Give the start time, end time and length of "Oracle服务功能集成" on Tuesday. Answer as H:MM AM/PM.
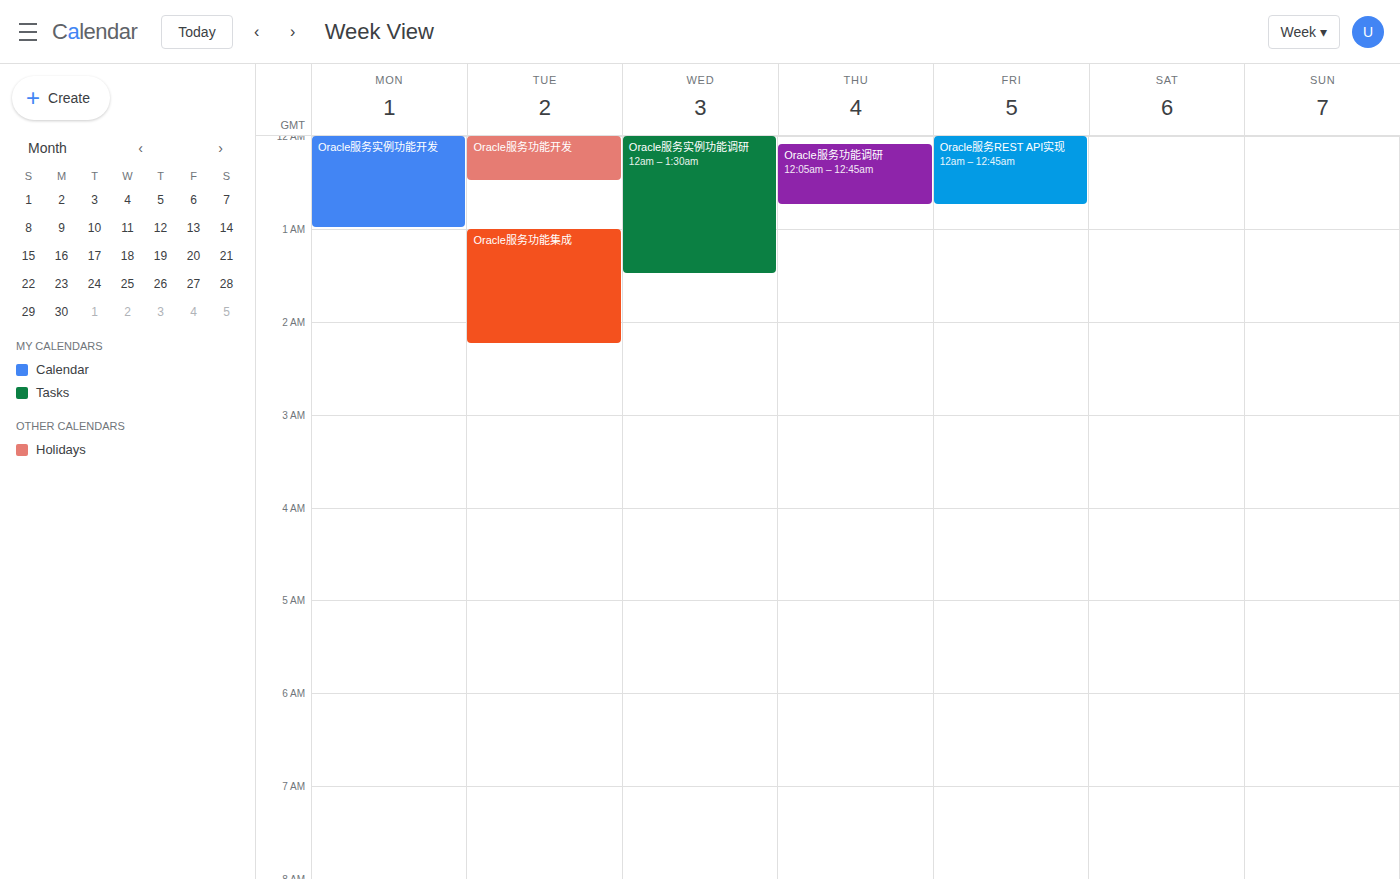
1:00 AM to 2:15 AM, 1 hour 15 minutes